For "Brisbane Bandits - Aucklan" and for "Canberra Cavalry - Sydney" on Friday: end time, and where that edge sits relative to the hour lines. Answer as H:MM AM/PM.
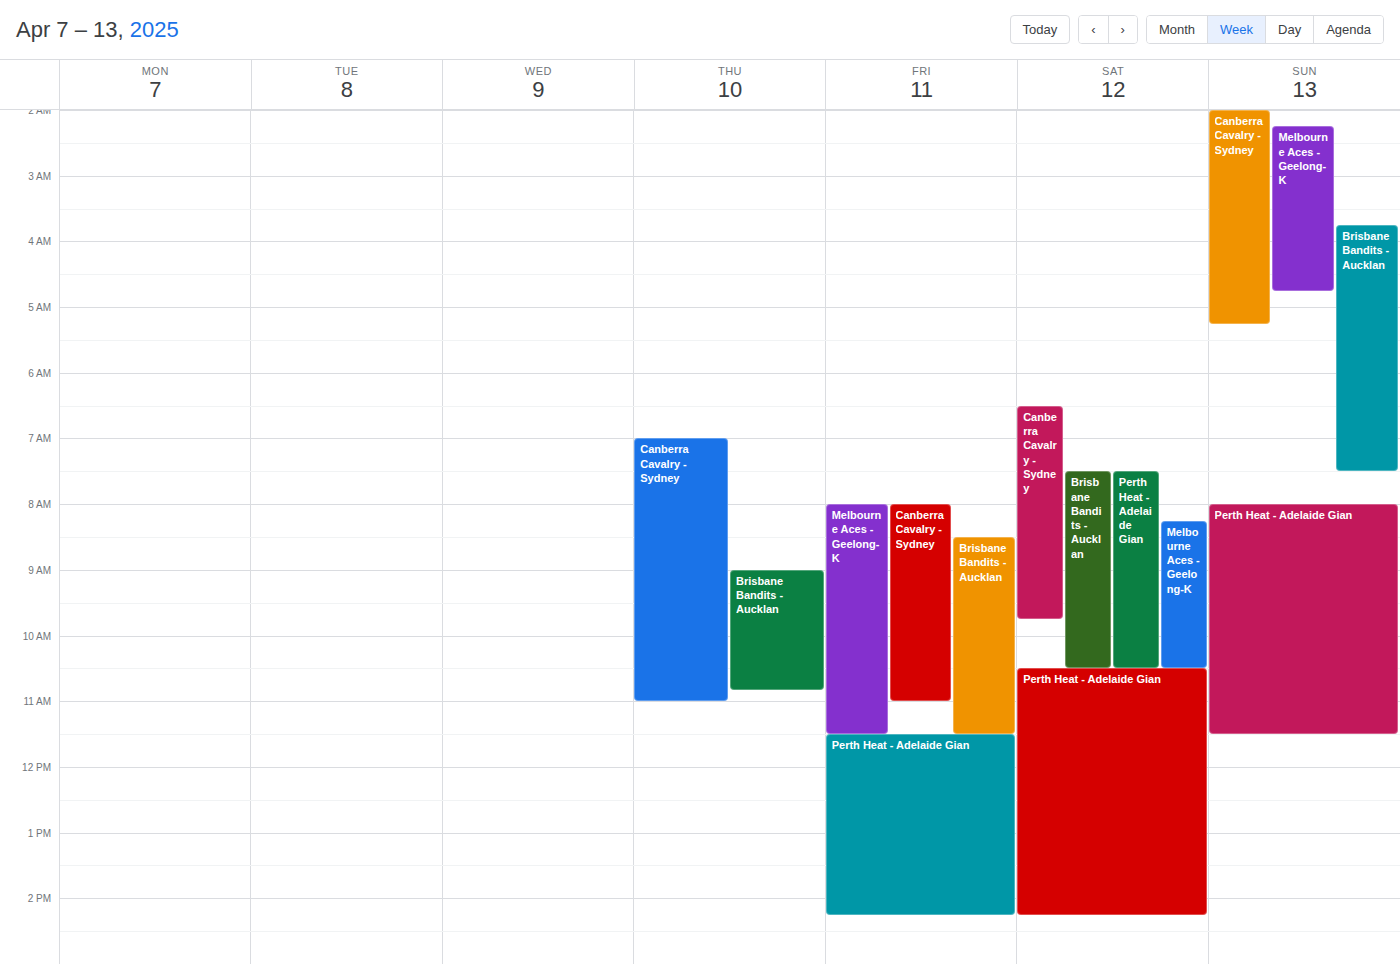
"Brisbane Bandits - Aucklan": 11:30 AM, halfway between the 11 AM and 12 PM lines. "Canberra Cavalry - Sydney": 11:00 AM, exactly on the 11 AM line.